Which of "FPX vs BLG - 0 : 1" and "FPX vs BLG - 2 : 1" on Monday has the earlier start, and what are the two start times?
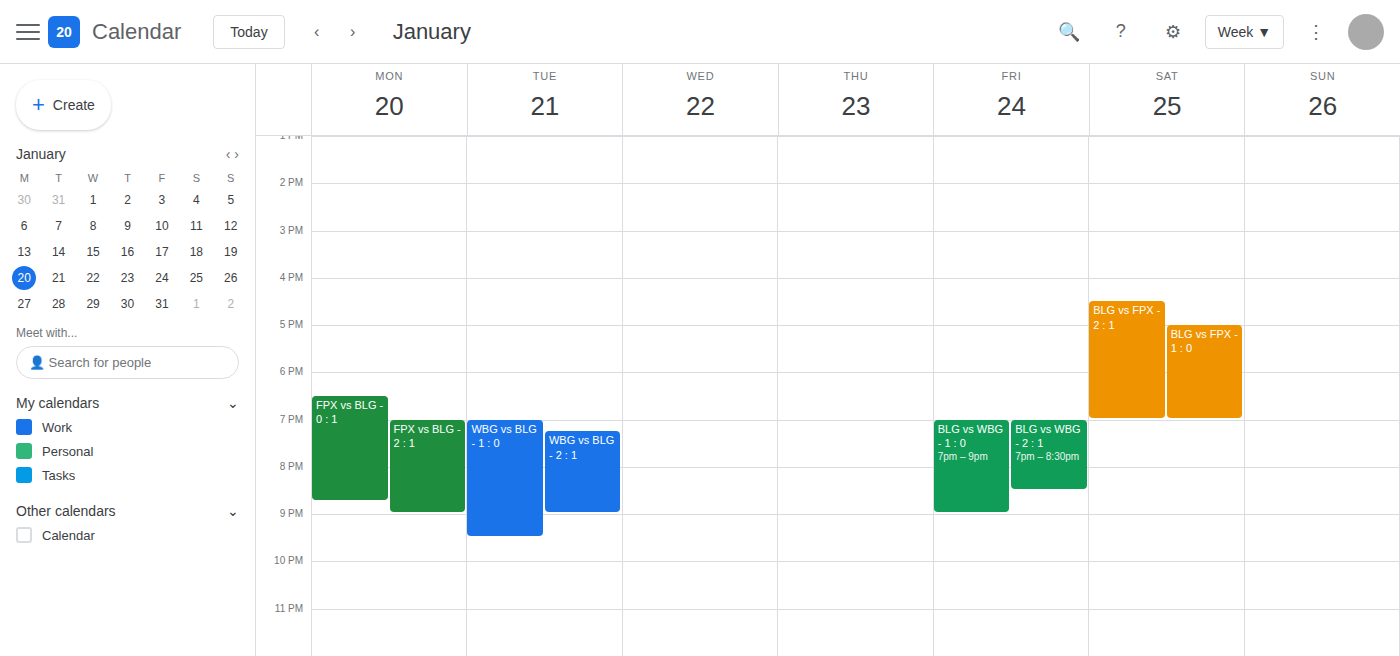
"FPX vs BLG - 0 : 1" 6:30 PM; "FPX vs BLG - 2 : 1" 7:00 PM.